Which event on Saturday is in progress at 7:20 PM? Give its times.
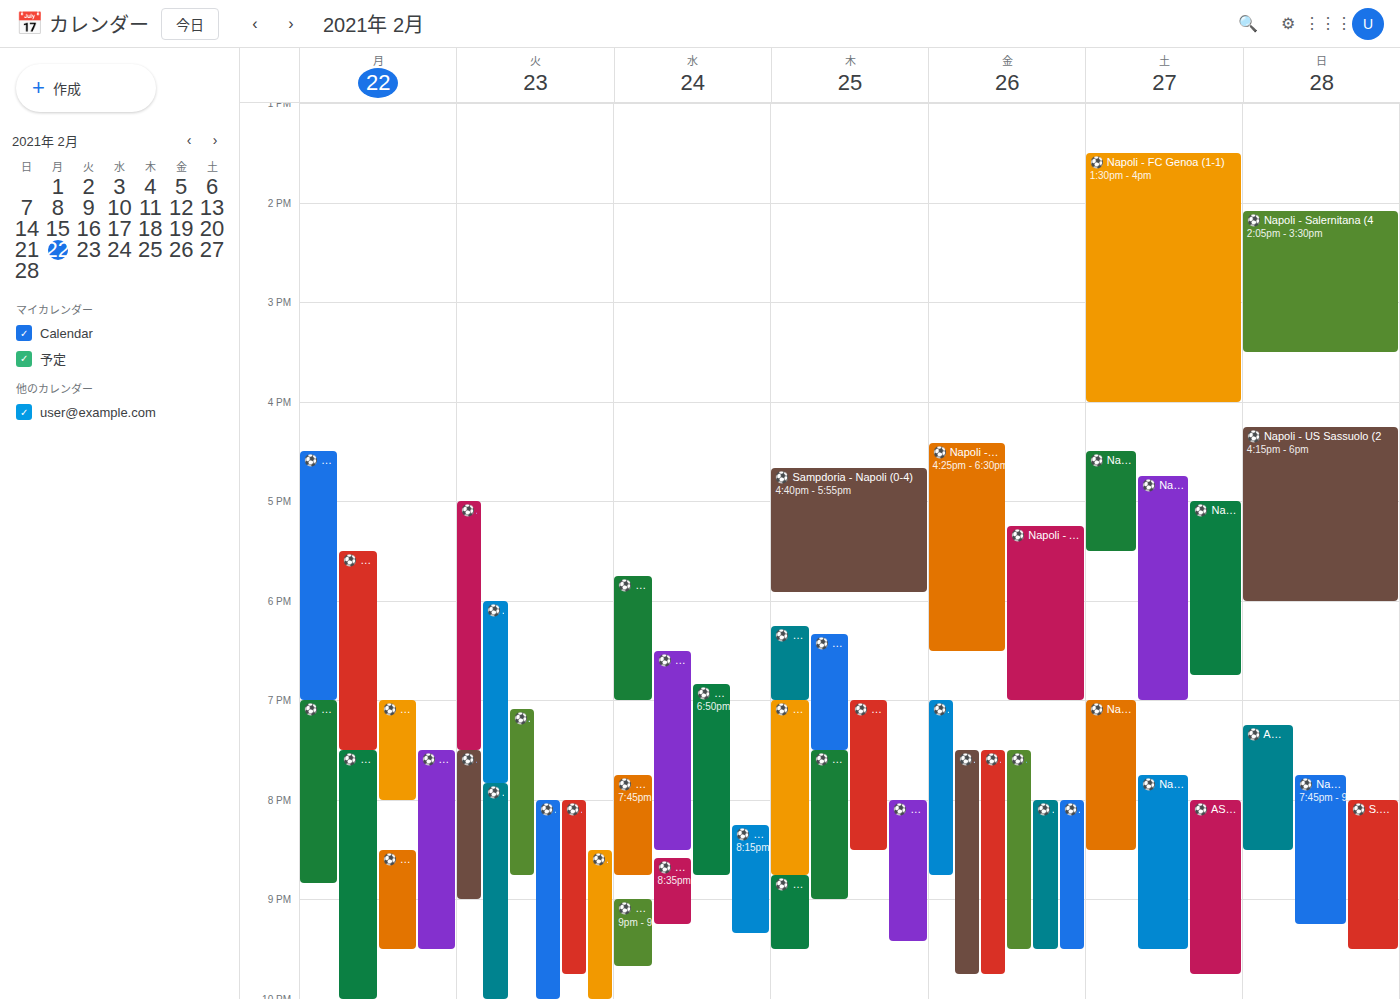
"⚽ Napoli - FC Genoa (1-0)", 7:00 PM to 8:30 PM